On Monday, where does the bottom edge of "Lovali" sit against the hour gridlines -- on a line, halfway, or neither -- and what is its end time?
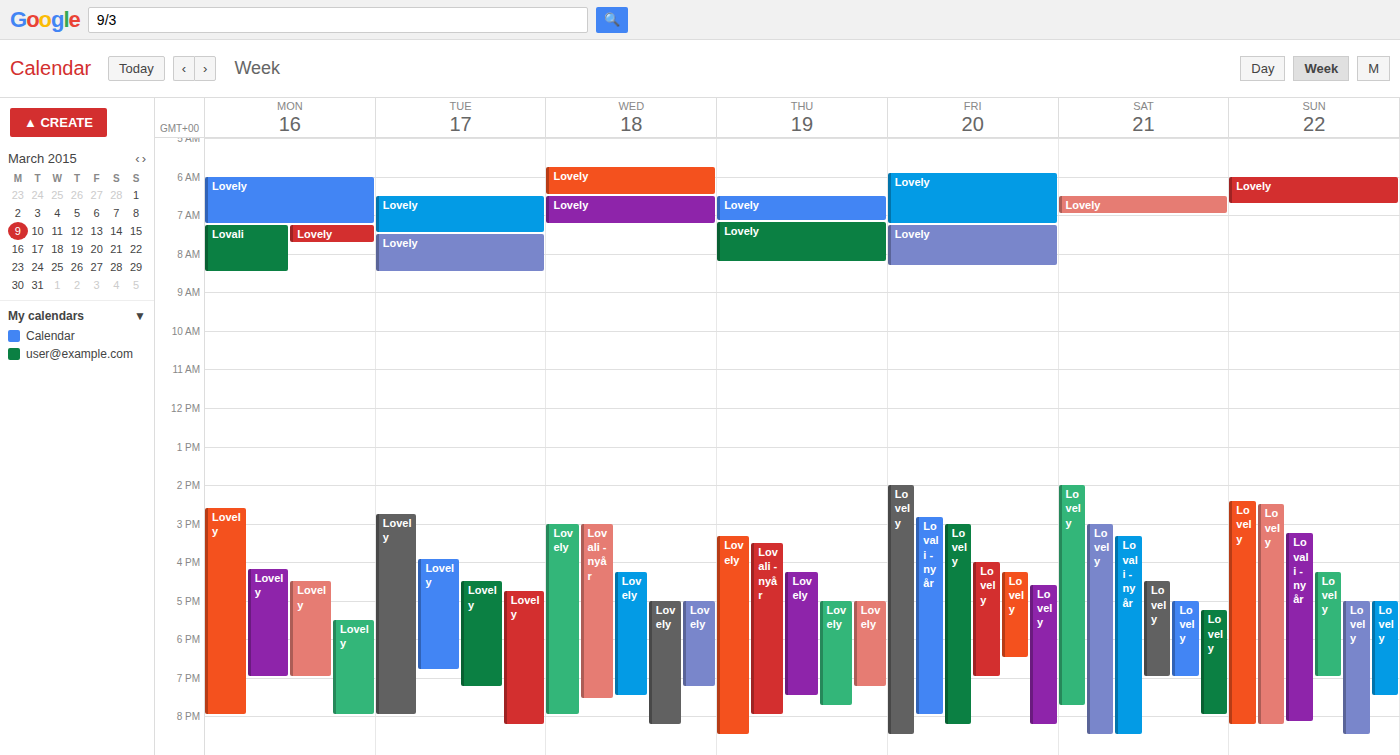
8:30 AM -- halfway between the 8 AM and 9 AM lines.